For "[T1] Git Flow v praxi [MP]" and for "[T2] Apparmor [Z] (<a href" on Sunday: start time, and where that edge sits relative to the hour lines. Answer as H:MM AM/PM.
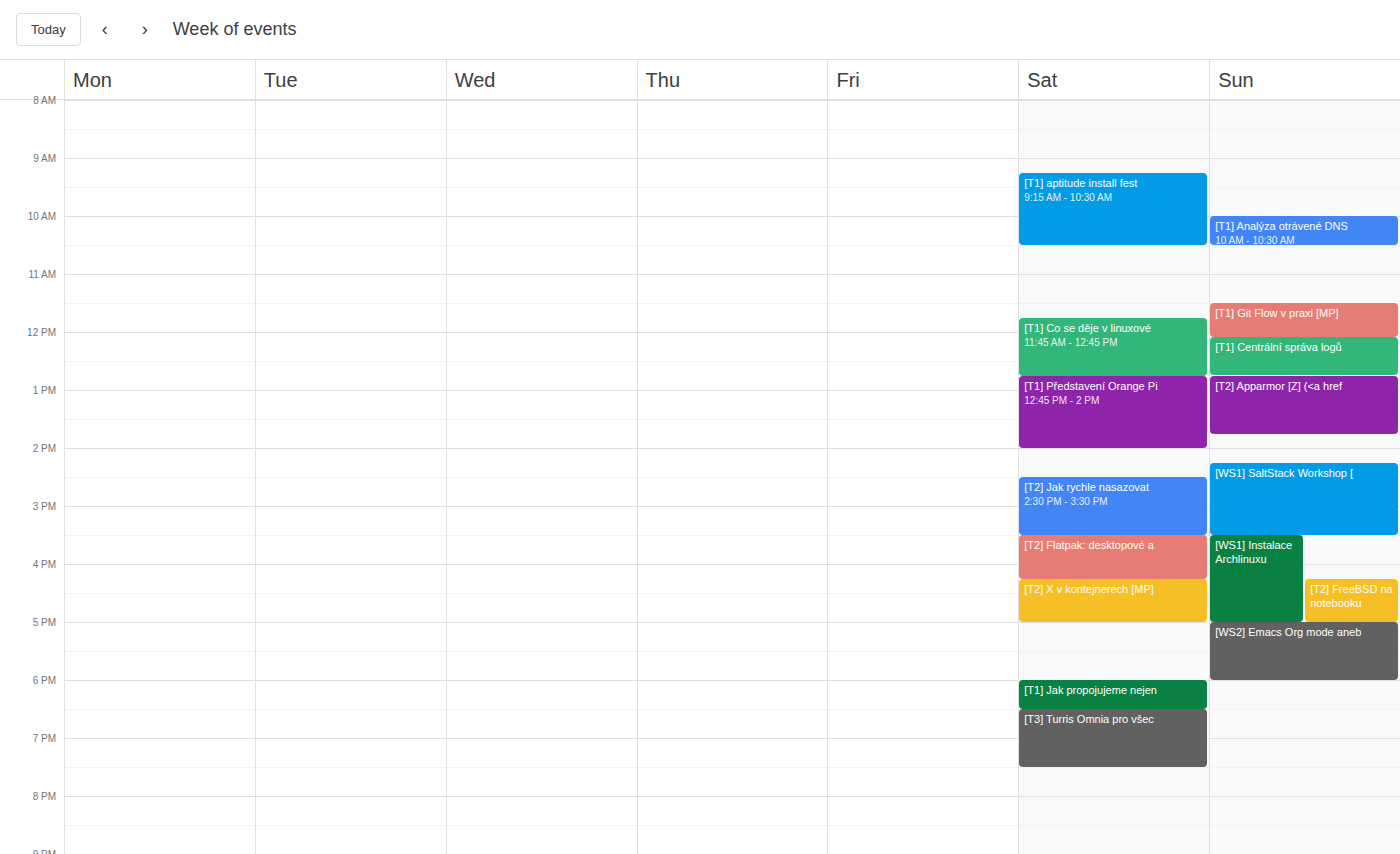
"[T1] Git Flow v praxi [MP]": 11:30 AM, halfway between the 11 AM and 12 PM lines. "[T2] Apparmor [Z] (<a href": 12:45 PM, neither: three quarters of the way from the 12 PM line to the 1 PM line.